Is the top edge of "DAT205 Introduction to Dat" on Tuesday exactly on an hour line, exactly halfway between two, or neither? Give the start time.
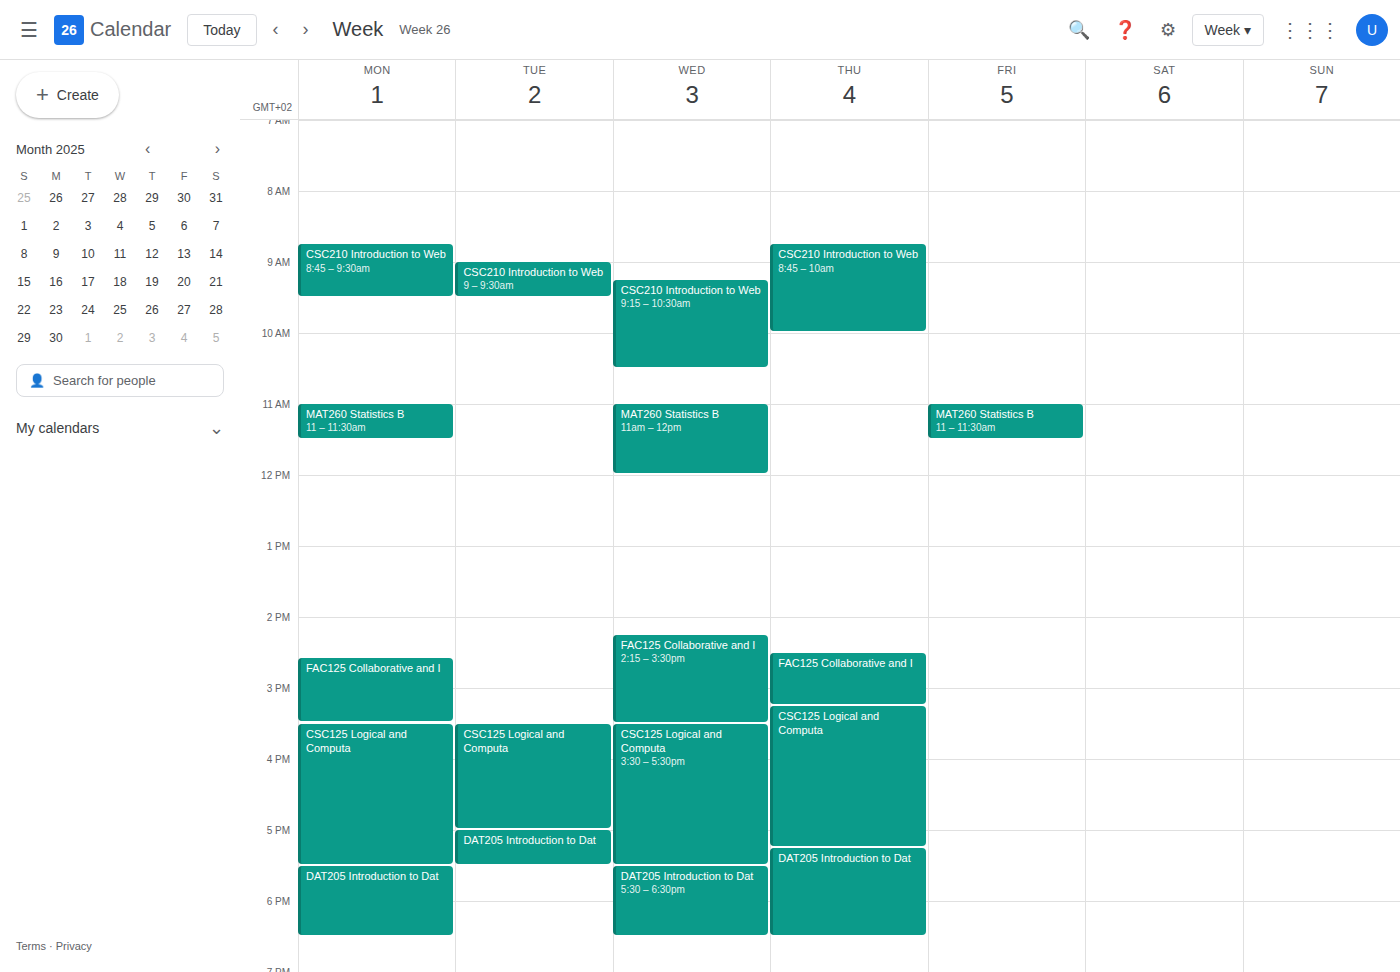
5:00 PM -- exactly on the 5 PM line.